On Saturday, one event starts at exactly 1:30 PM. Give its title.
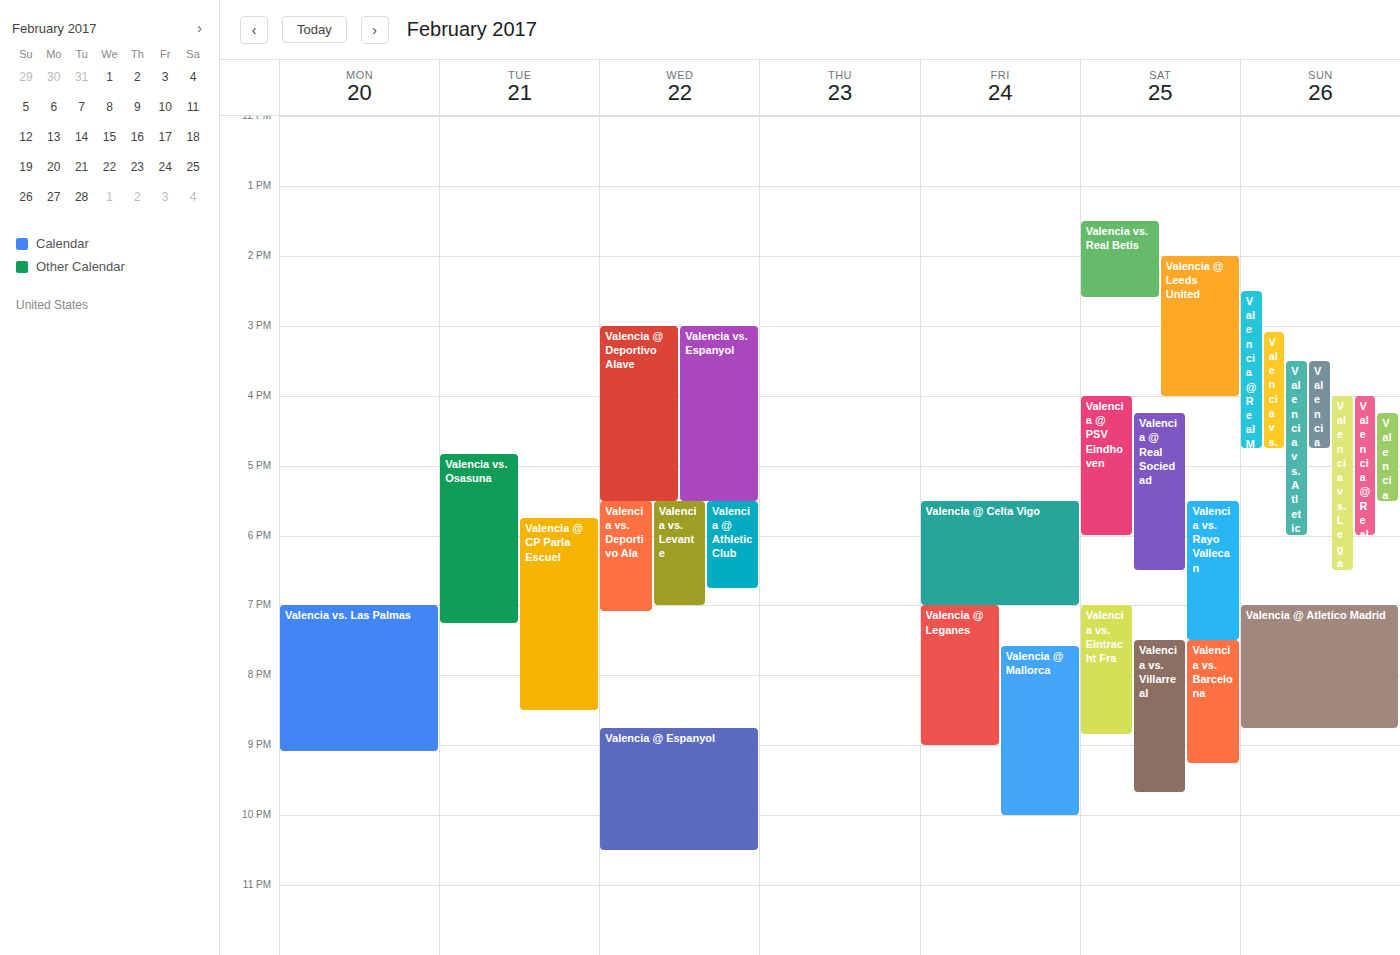
"Valencia vs. Real Betis"